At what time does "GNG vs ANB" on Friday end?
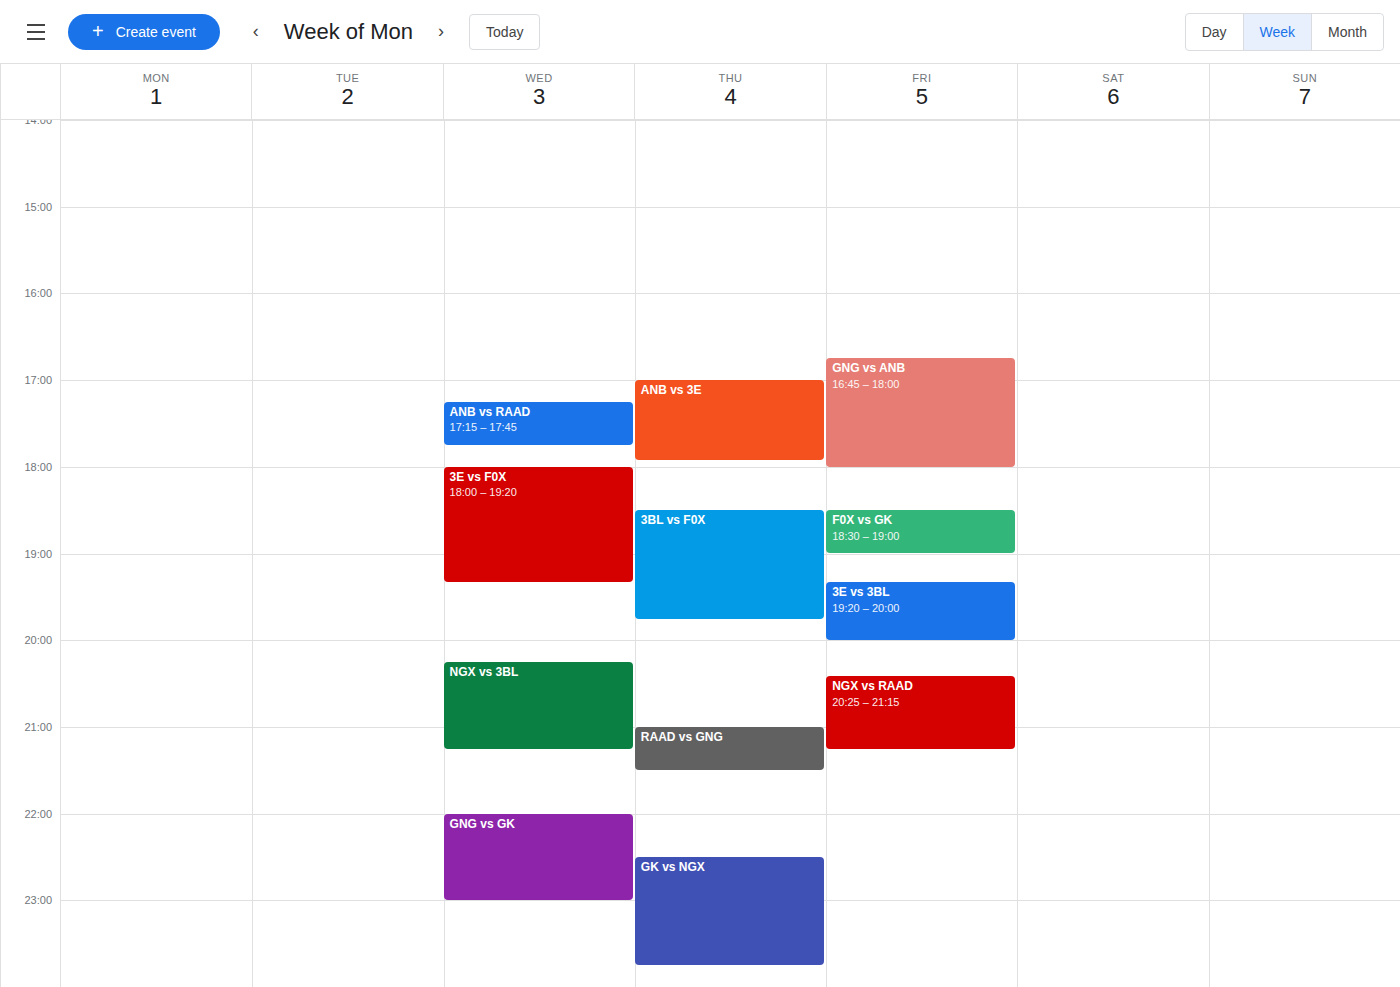
6:00 PM